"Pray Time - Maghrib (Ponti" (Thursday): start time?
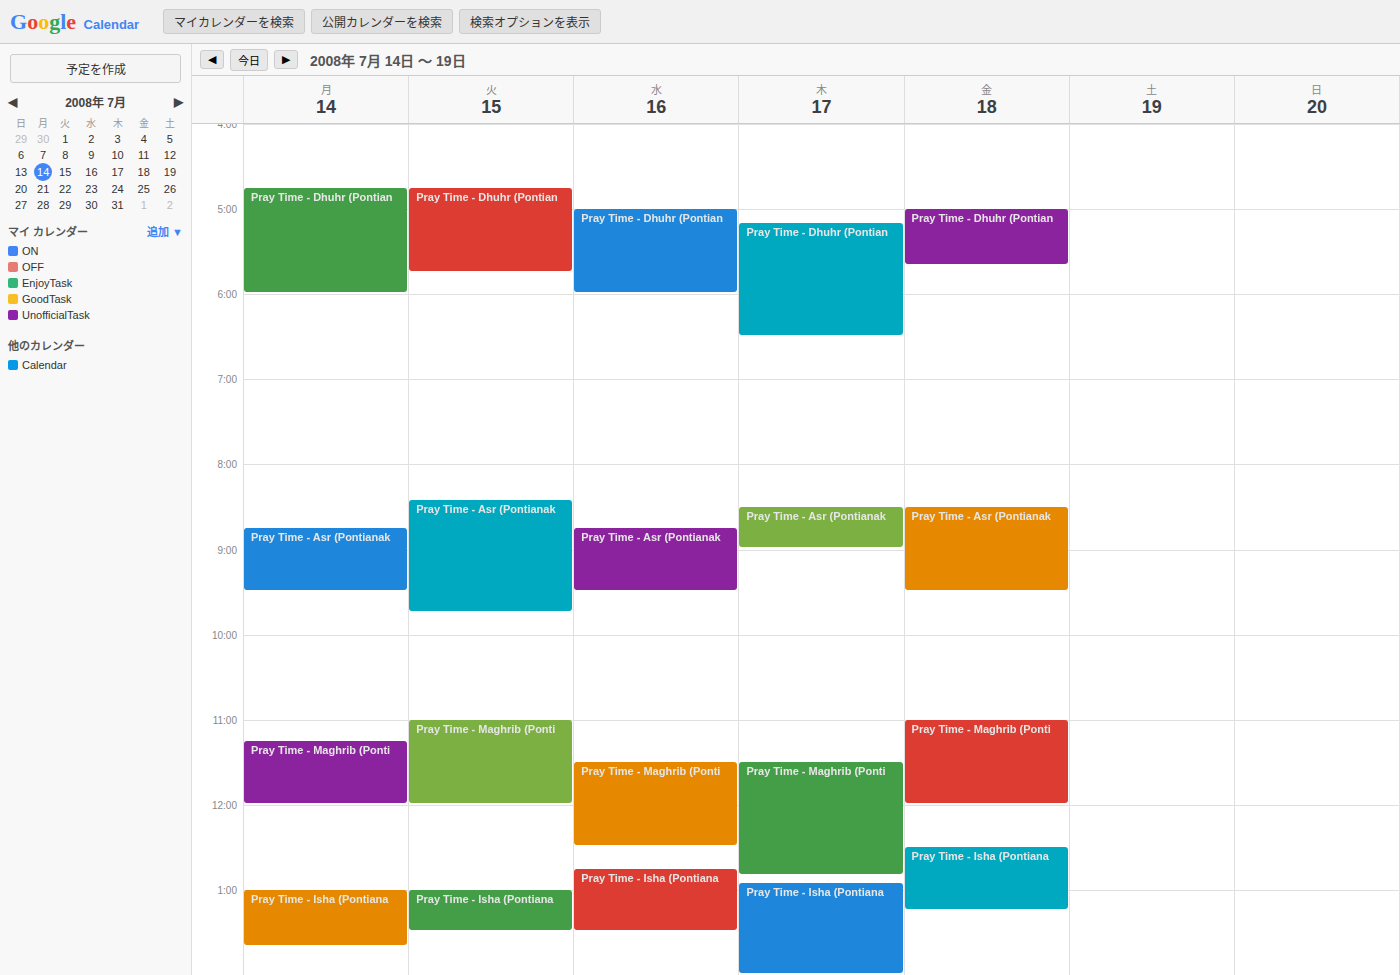
11:30 AM